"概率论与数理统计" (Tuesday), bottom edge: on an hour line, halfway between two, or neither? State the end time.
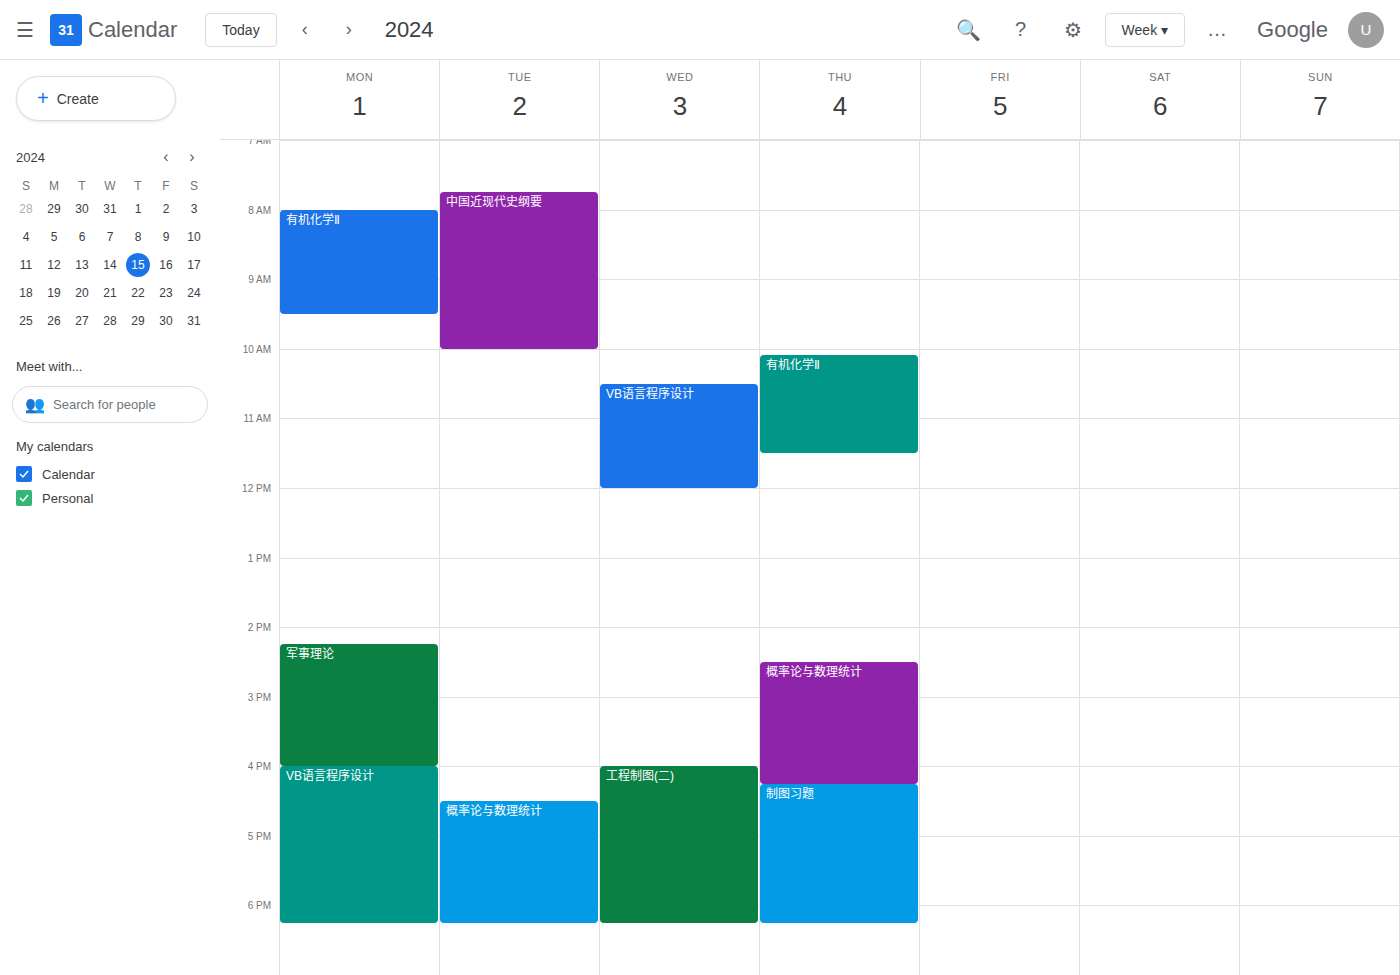
18:15 -- neither: a quarter of the way from the 18:00 line to the 19:00 line.